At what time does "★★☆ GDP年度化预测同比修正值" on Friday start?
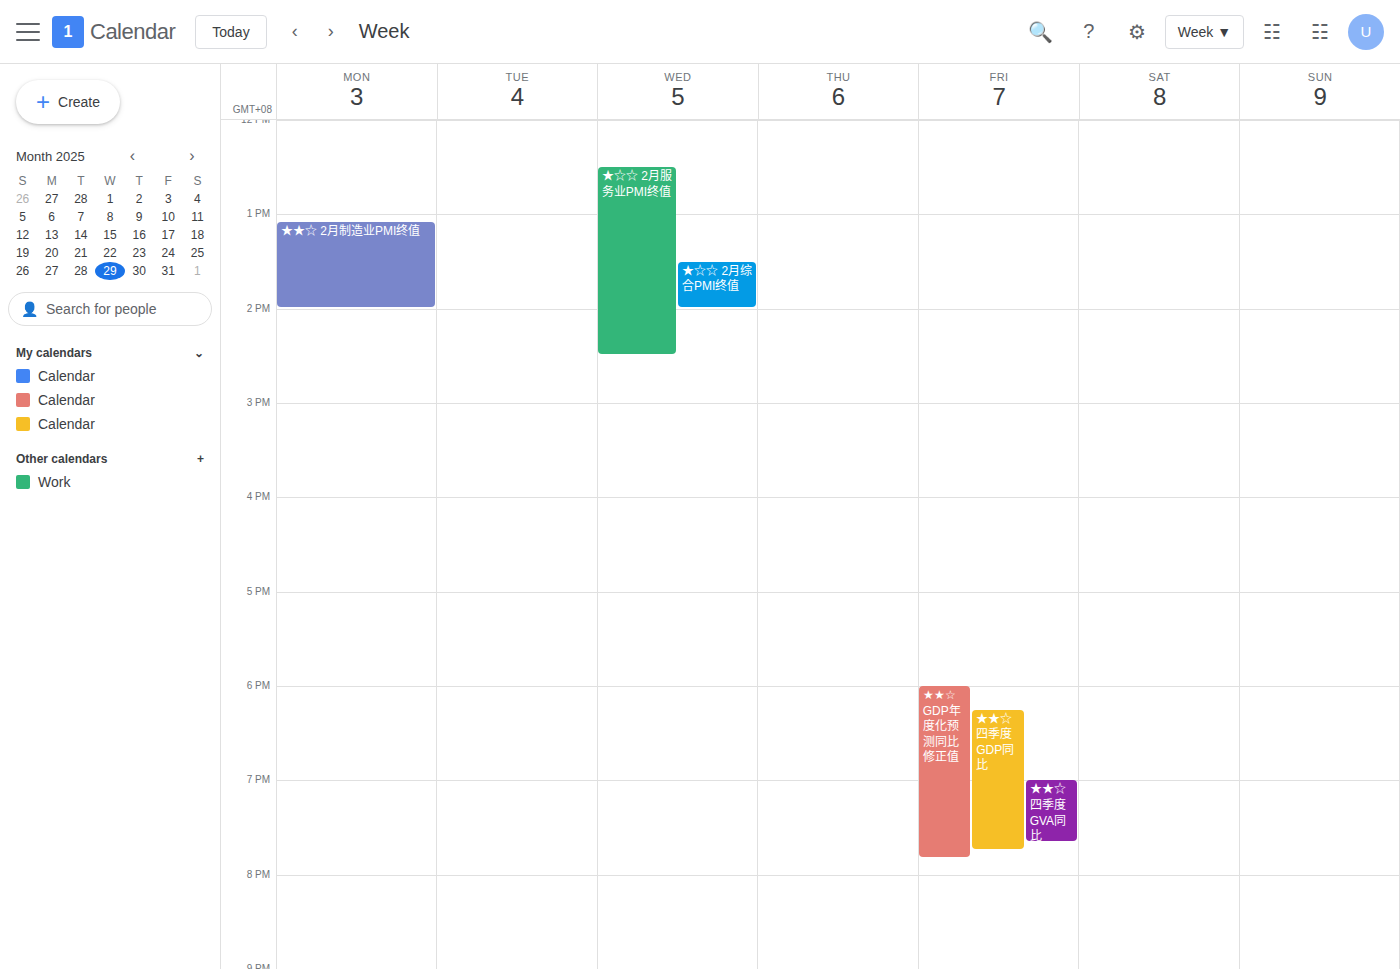
6:00 PM